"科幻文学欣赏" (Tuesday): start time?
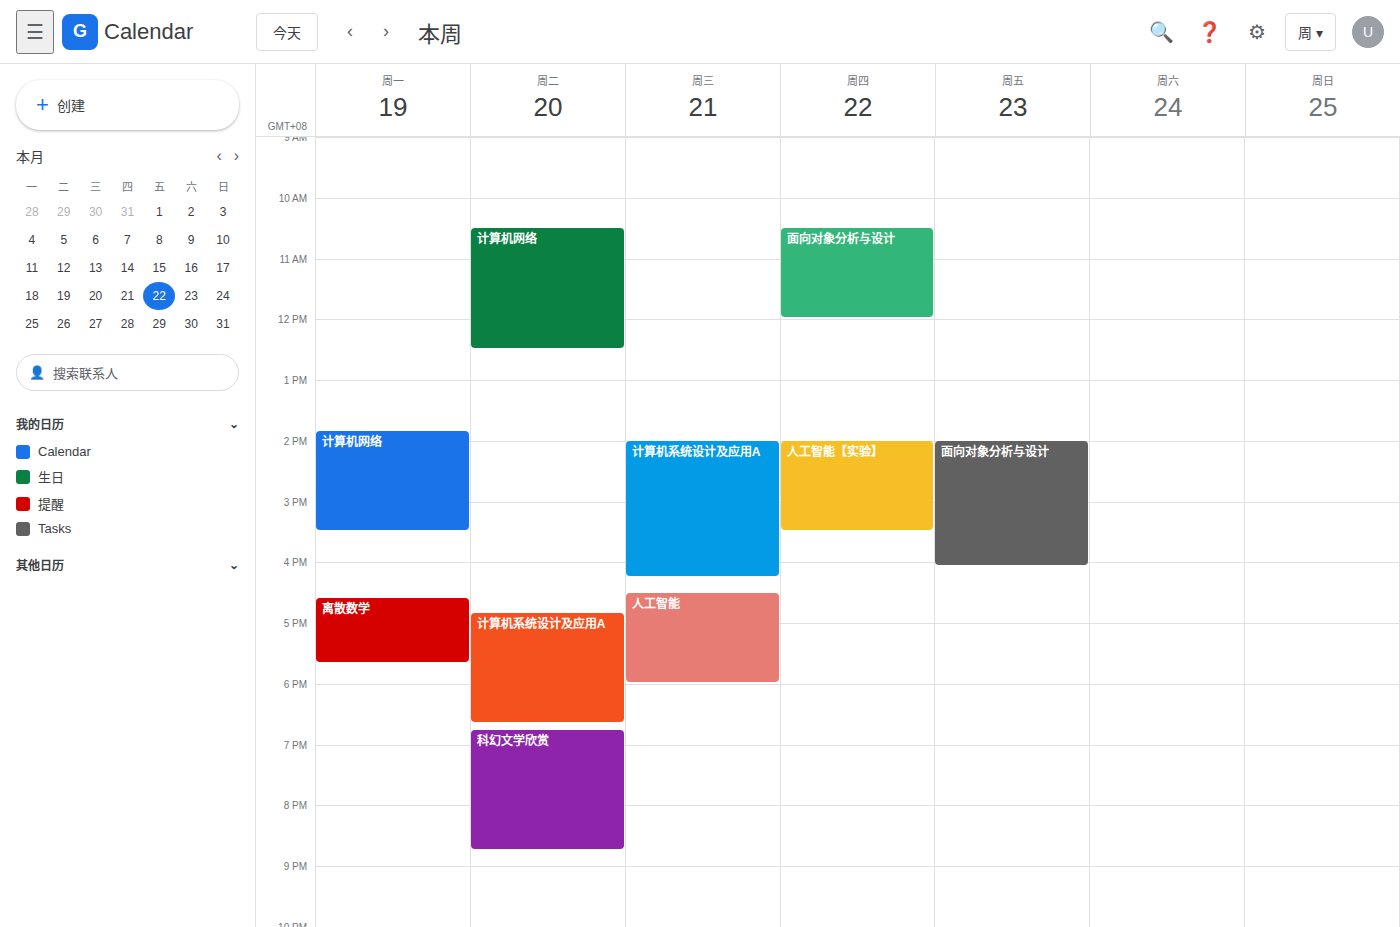
6:45 PM